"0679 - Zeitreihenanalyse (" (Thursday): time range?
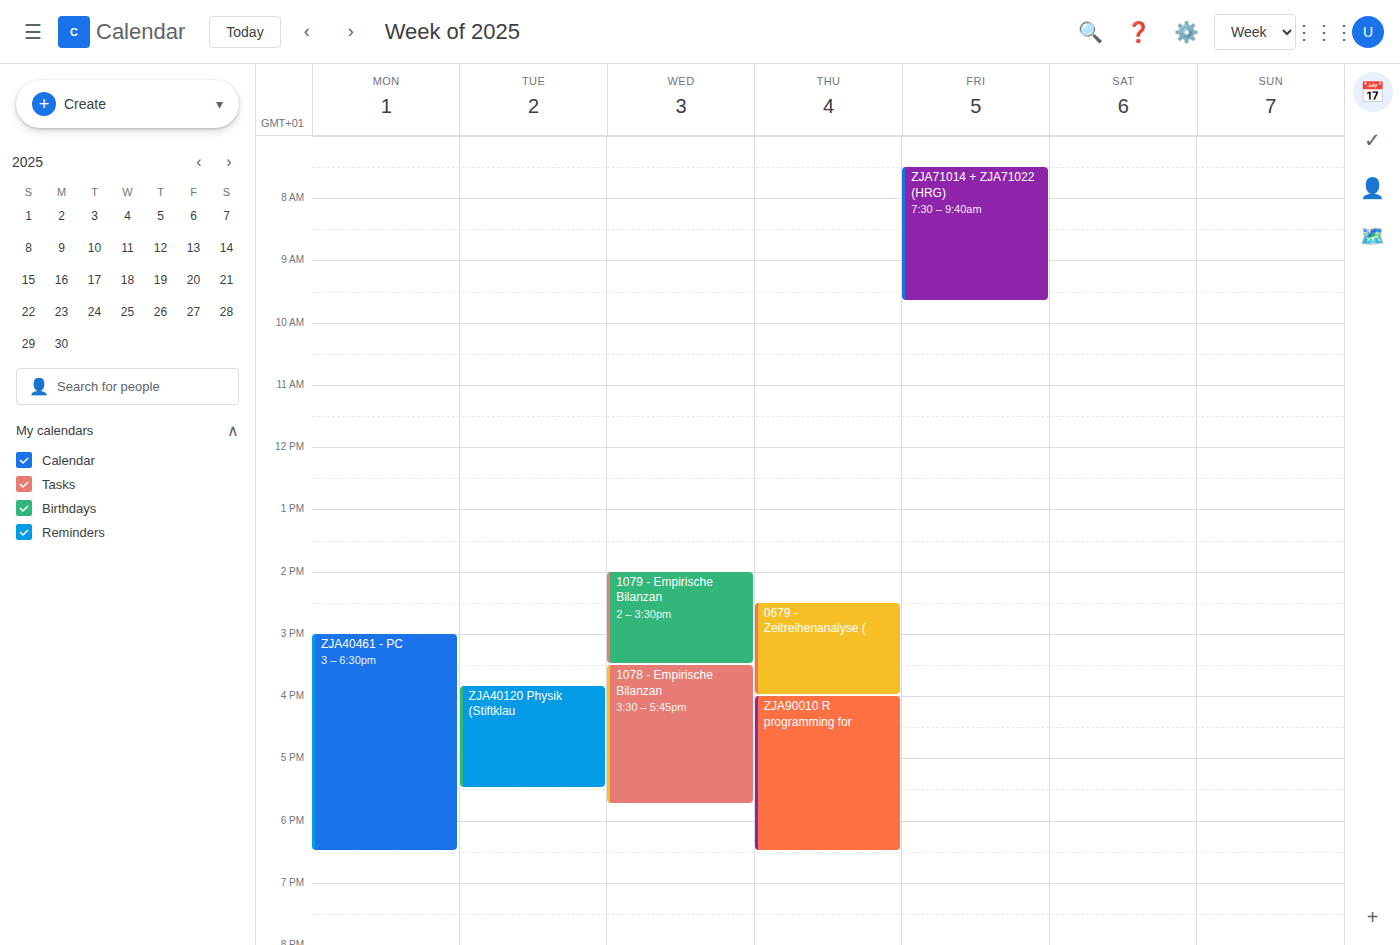
2:30 PM to 4:00 PM